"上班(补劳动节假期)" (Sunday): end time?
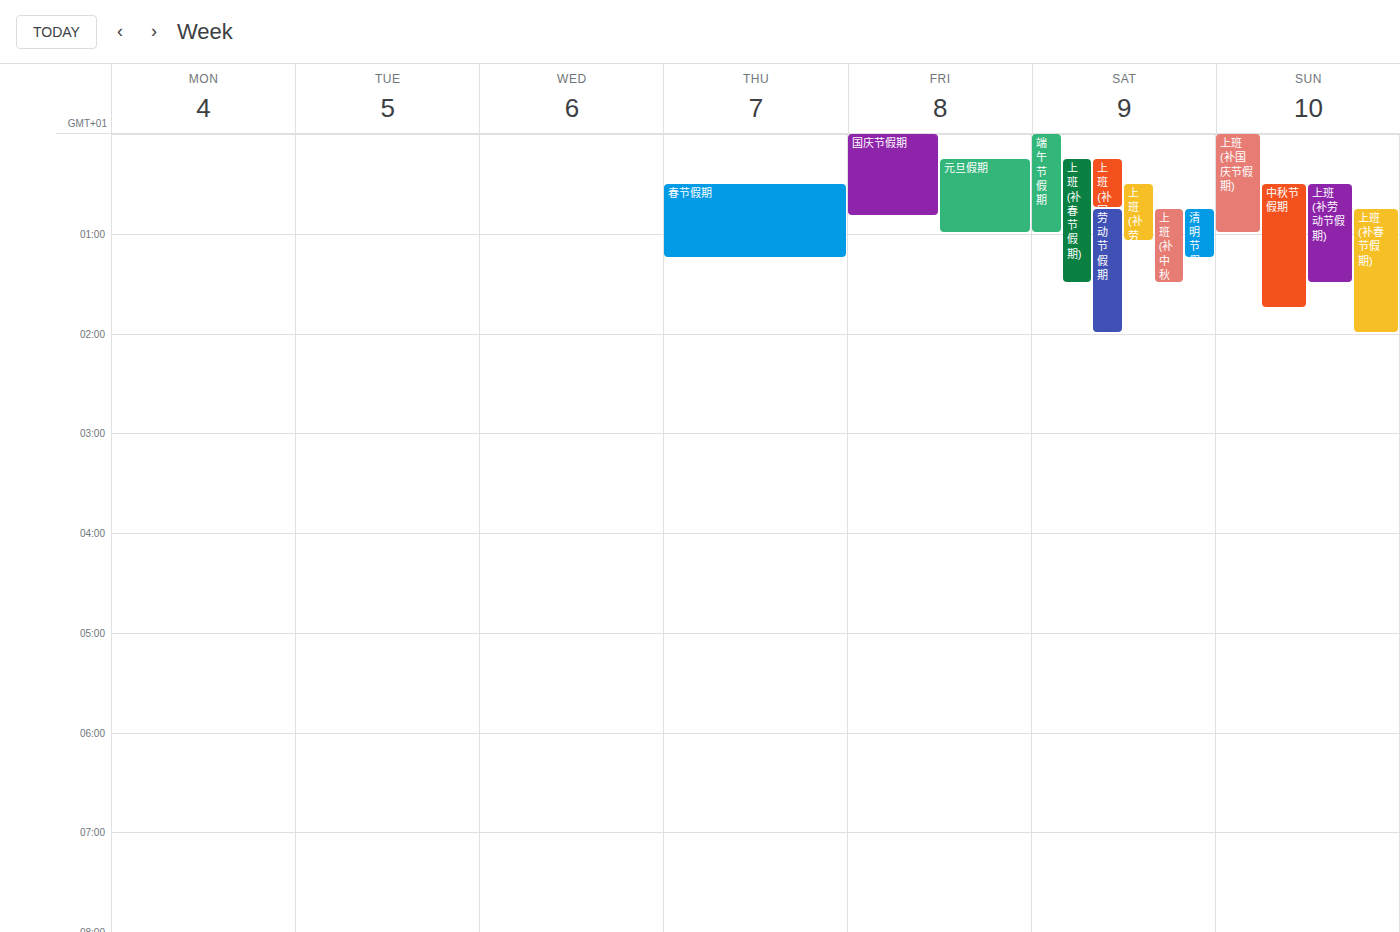
1:30 AM